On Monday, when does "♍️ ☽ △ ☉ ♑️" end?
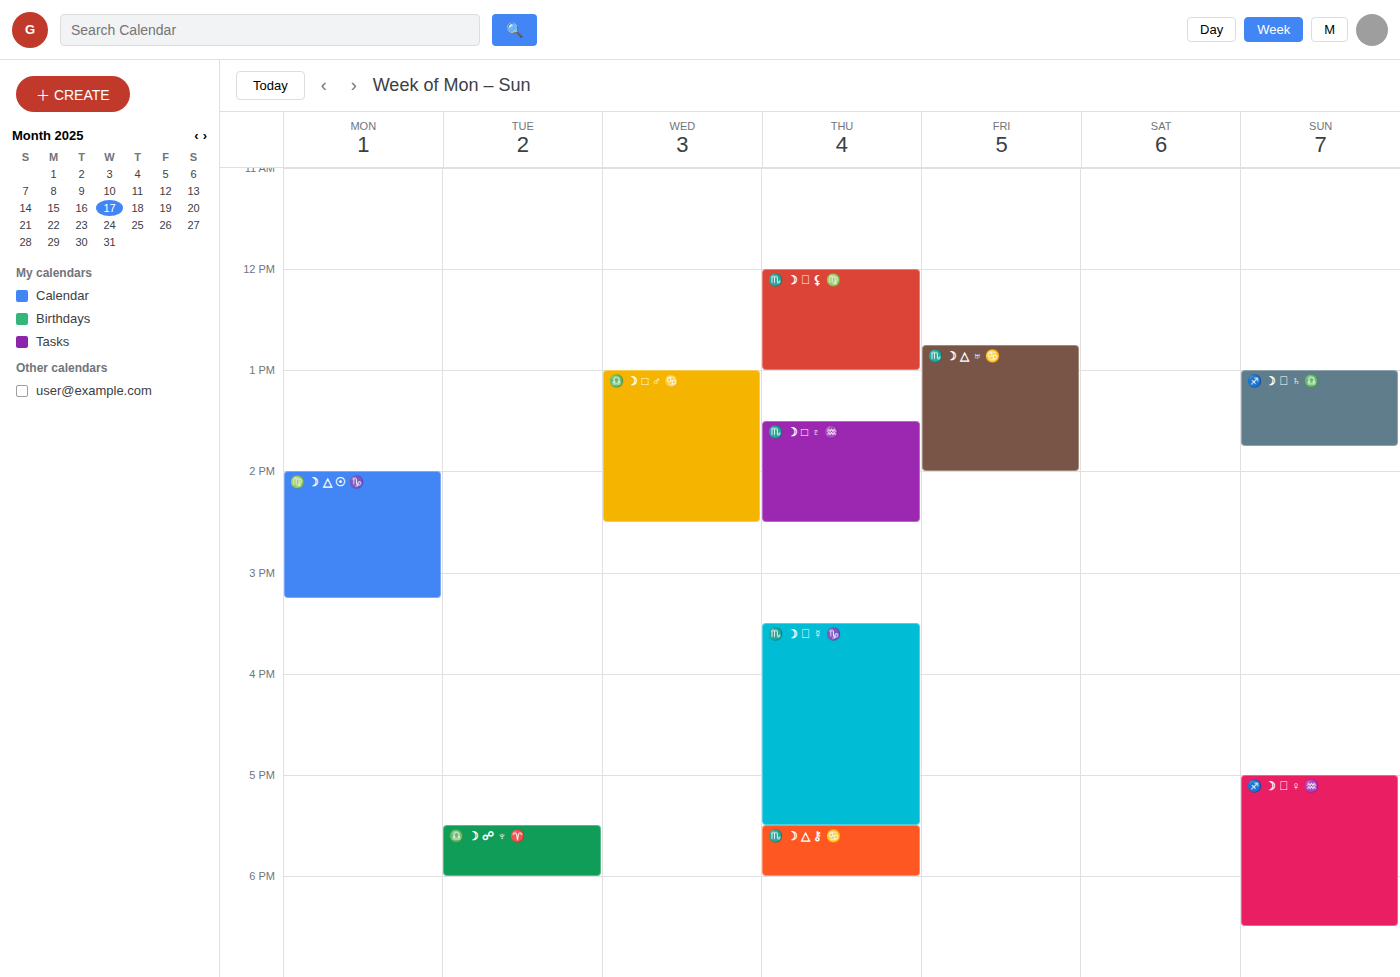
3:15 PM